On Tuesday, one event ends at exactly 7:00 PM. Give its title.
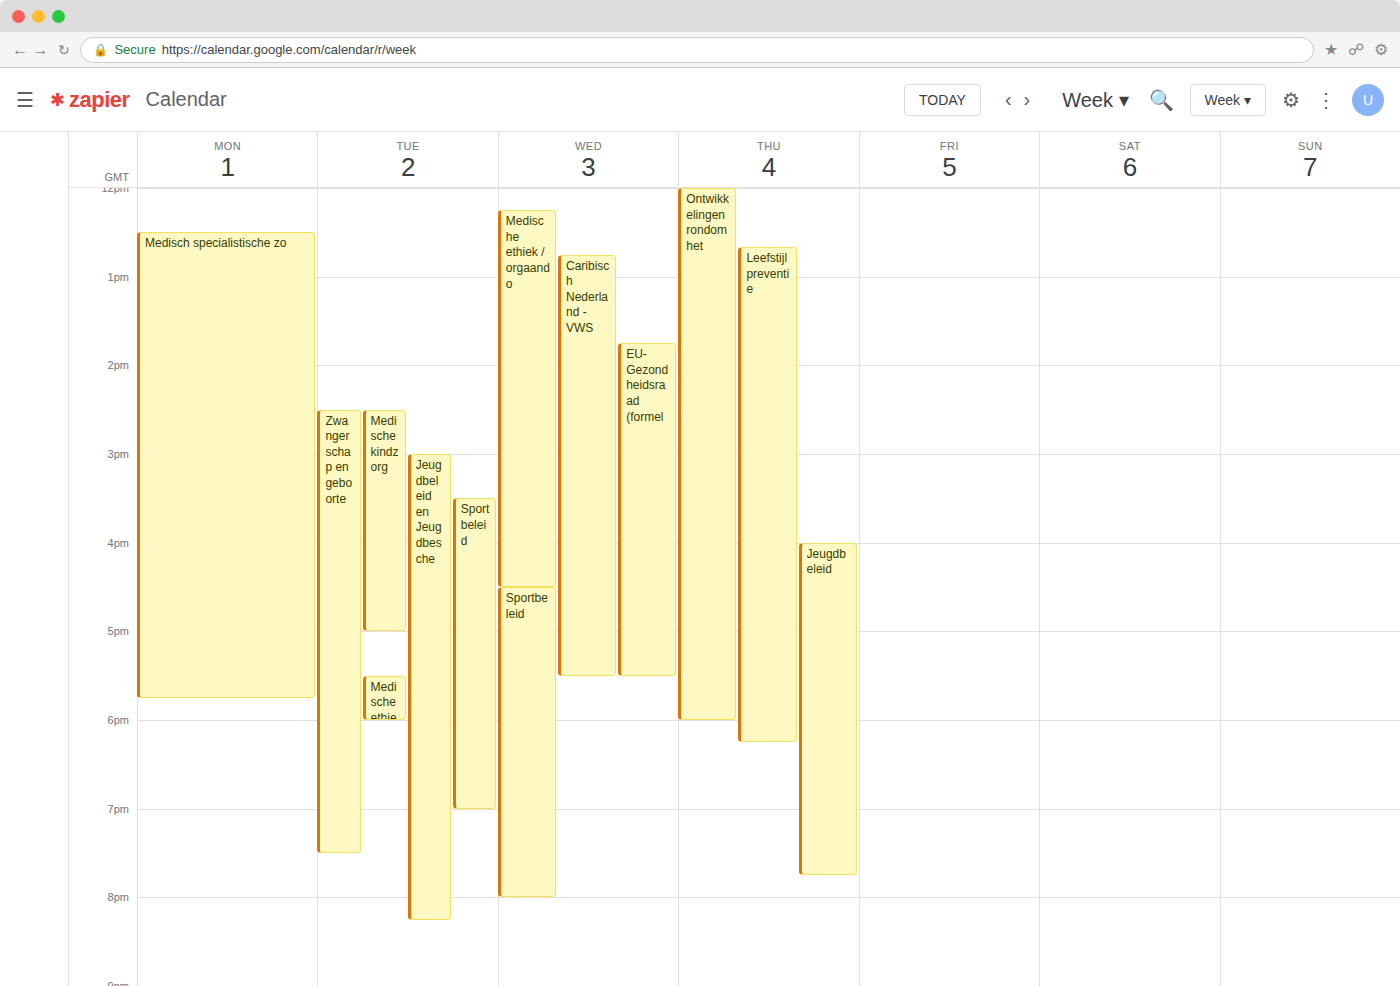
"Sportbeleid"